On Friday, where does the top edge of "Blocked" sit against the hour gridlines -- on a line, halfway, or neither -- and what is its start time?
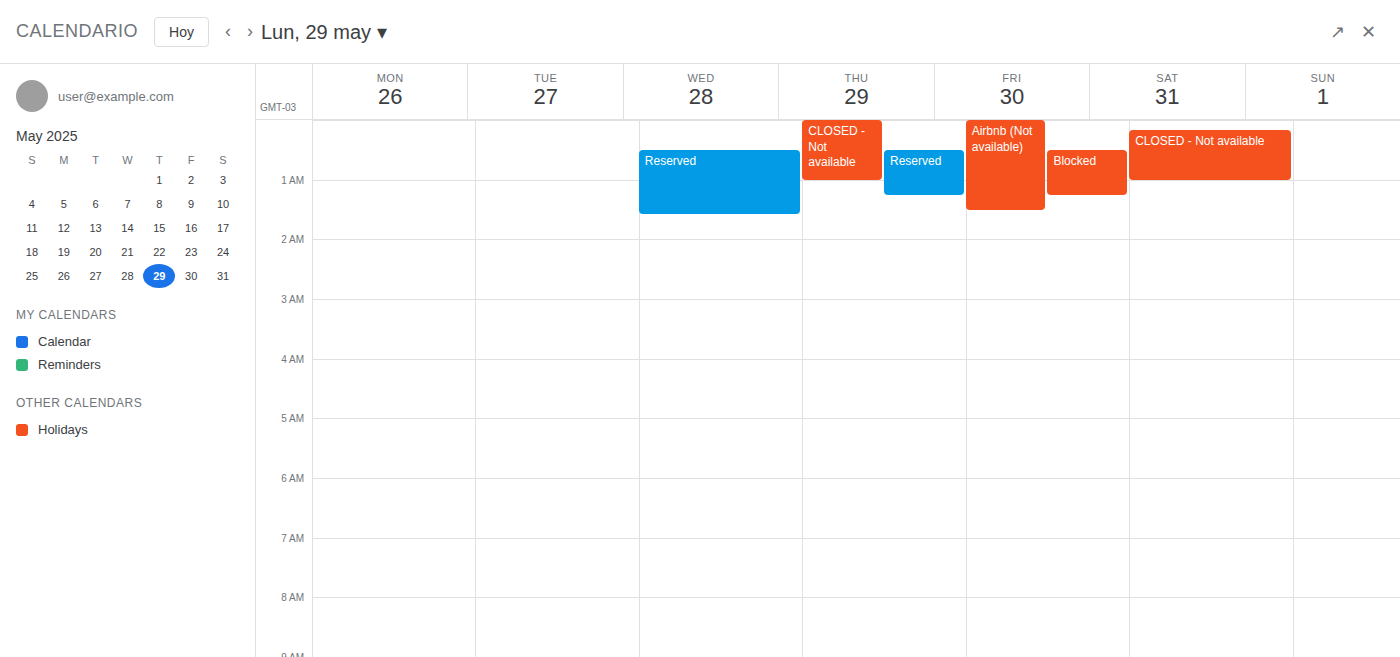
12:30 AM -- halfway between the 12 AM and 1 AM lines.